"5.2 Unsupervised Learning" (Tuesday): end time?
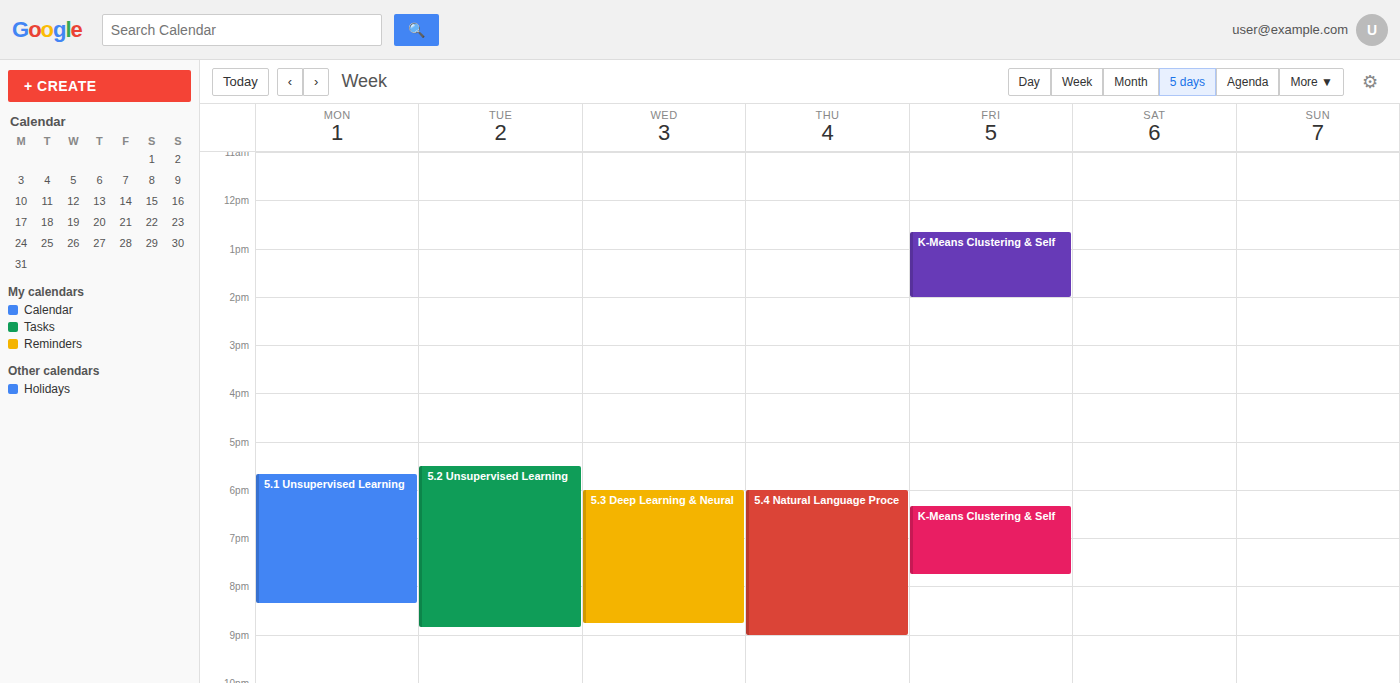
8:50 PM